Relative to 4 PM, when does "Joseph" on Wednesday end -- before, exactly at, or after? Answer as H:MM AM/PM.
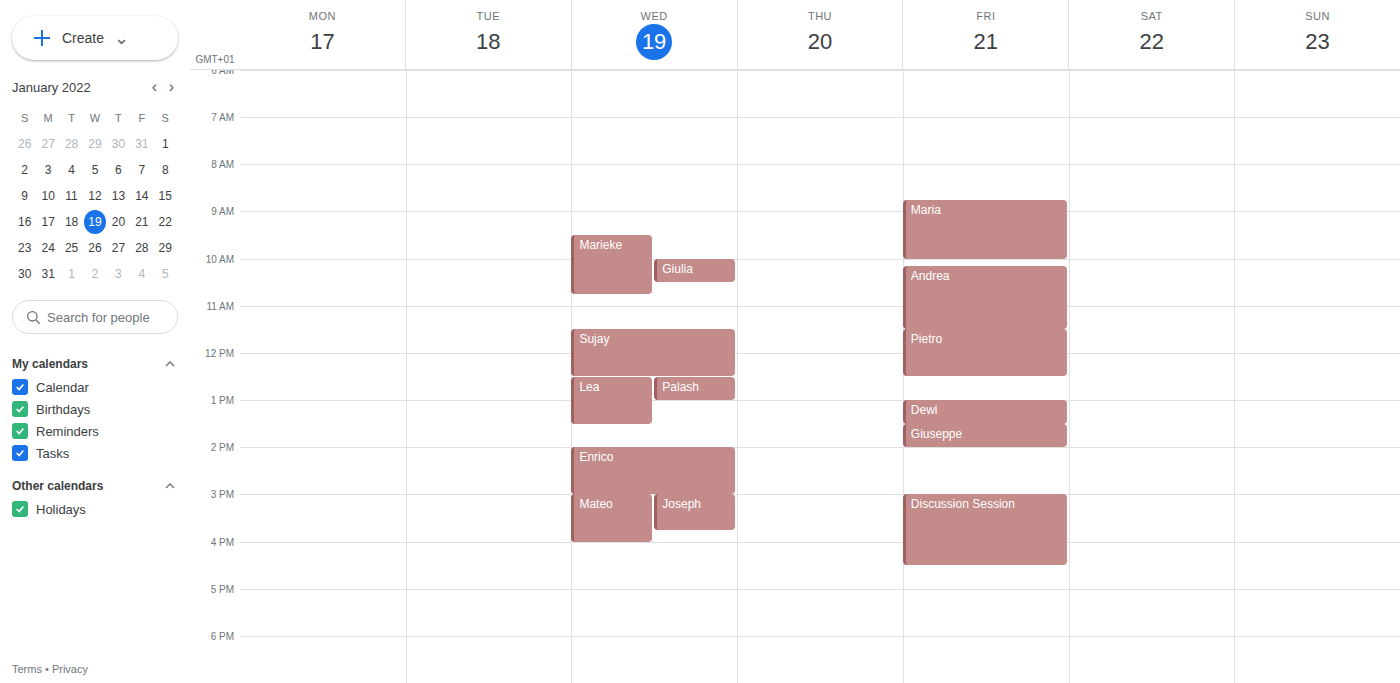
3:45 PM -- before 4 PM, 15 minutes above the 4 PM line.